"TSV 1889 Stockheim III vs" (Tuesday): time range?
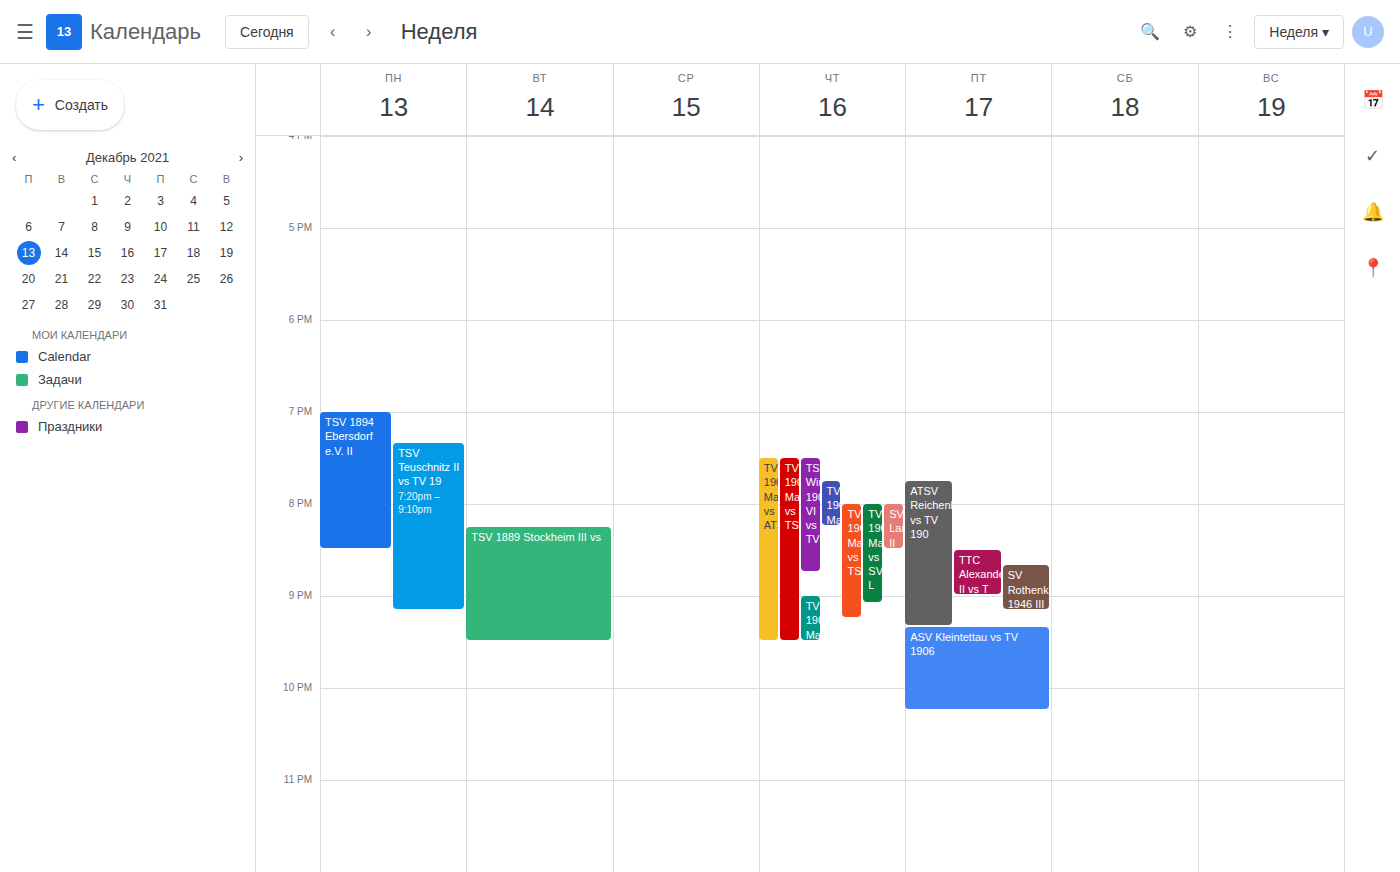
8:15 PM to 9:30 PM